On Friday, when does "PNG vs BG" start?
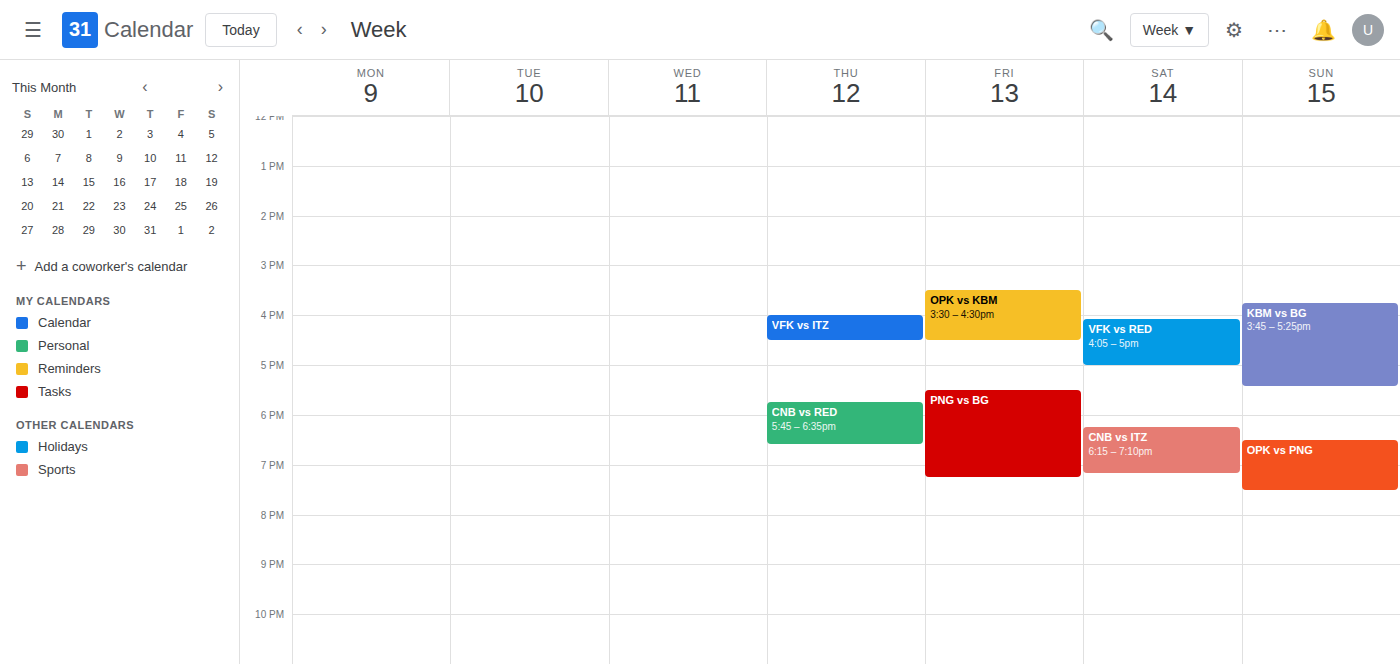
5:30 PM